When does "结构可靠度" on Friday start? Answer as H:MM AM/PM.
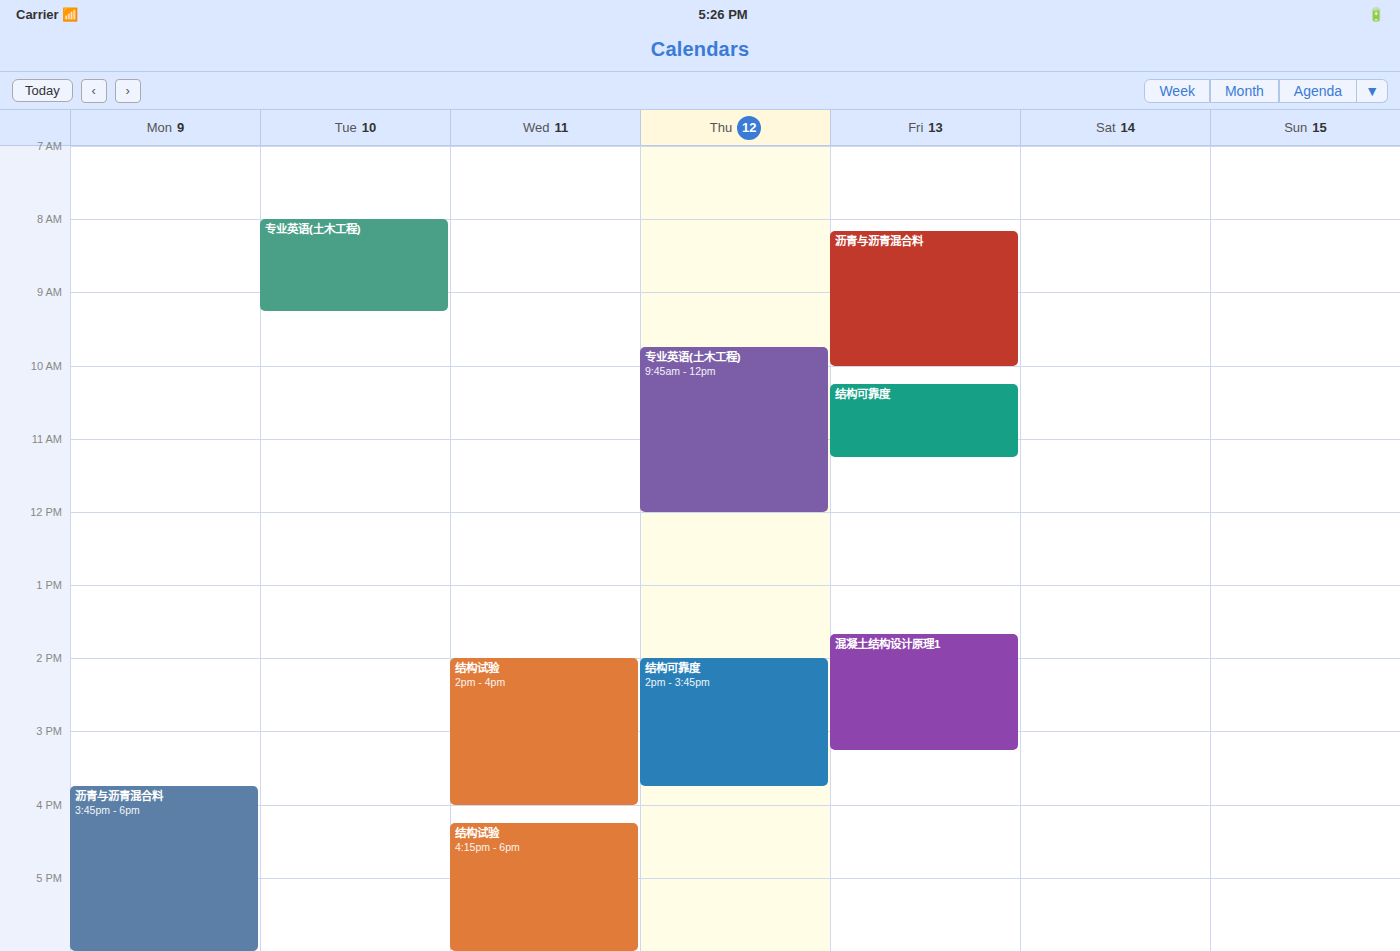
10:15 AM